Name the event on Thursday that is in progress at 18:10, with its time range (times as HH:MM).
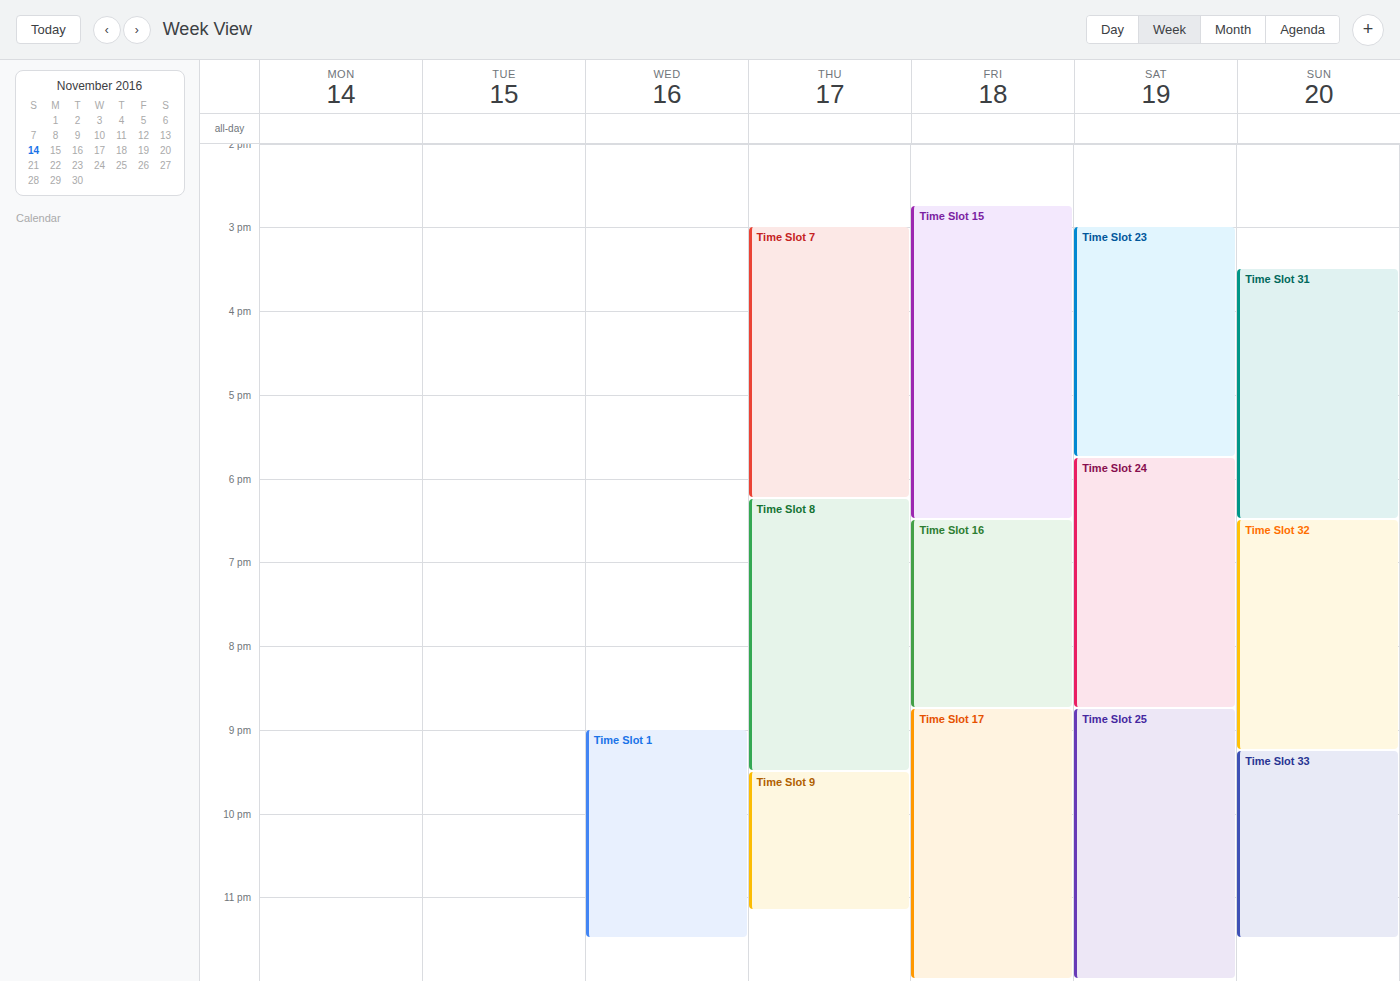
"Time Slot 7", 15:00 to 18:15